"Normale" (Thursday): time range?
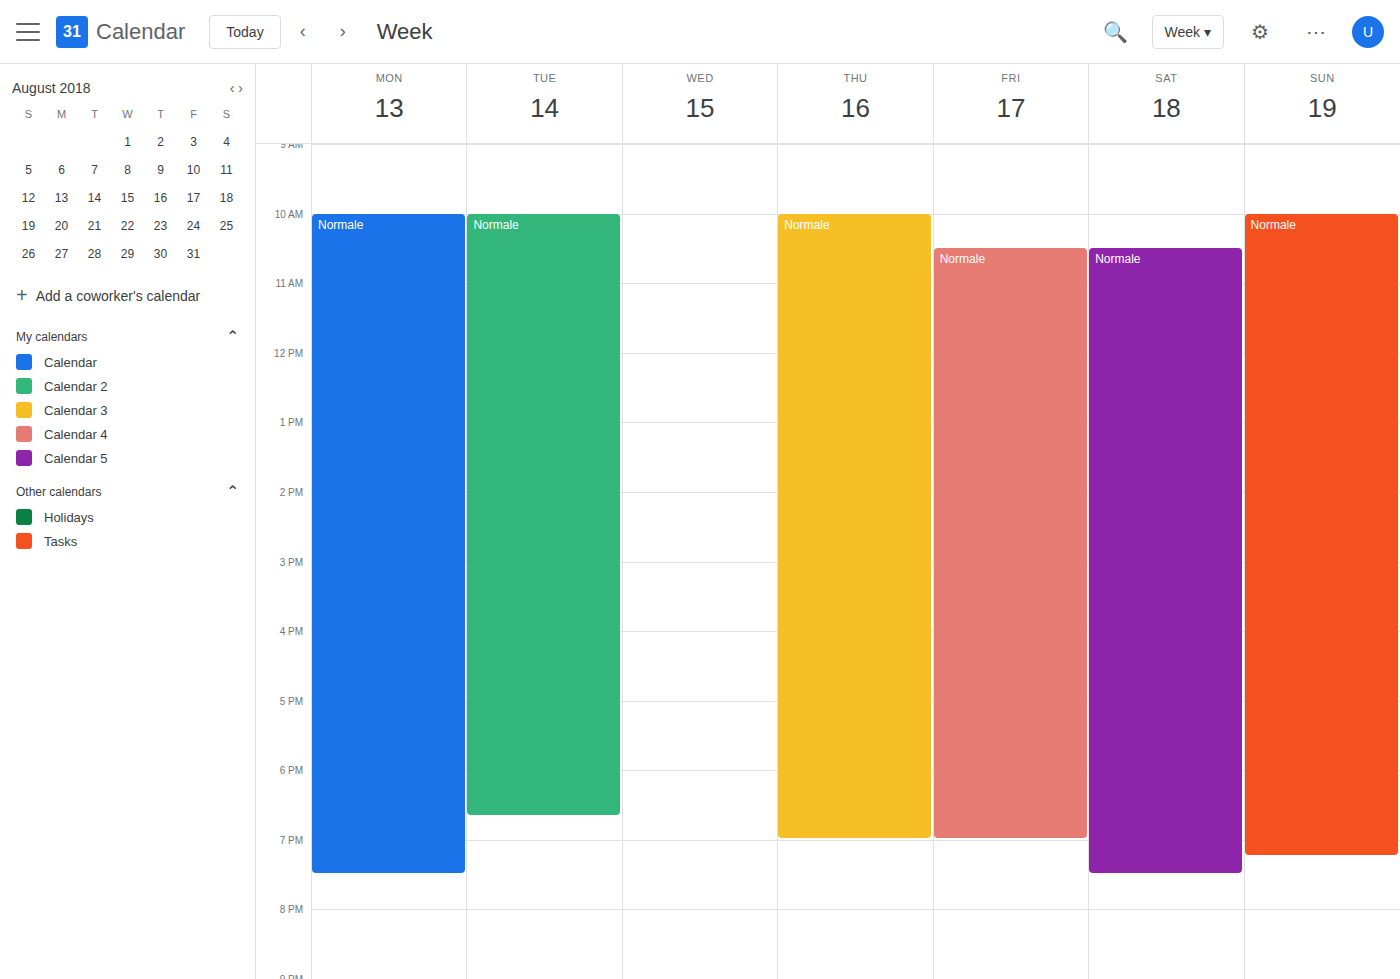
10:00 AM to 7:00 PM